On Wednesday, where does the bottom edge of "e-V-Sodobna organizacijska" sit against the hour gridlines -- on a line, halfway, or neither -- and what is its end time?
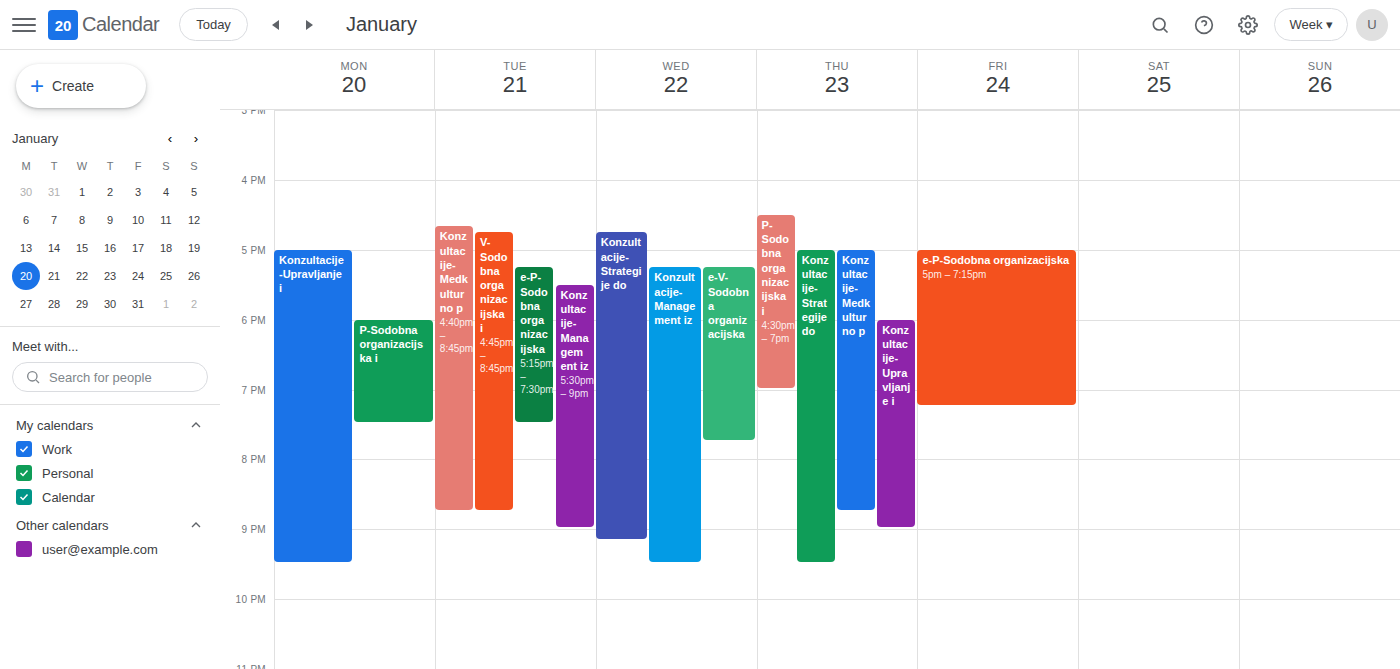
7:45 PM -- neither: three quarters of the way from the 7 PM line to the 8 PM line.